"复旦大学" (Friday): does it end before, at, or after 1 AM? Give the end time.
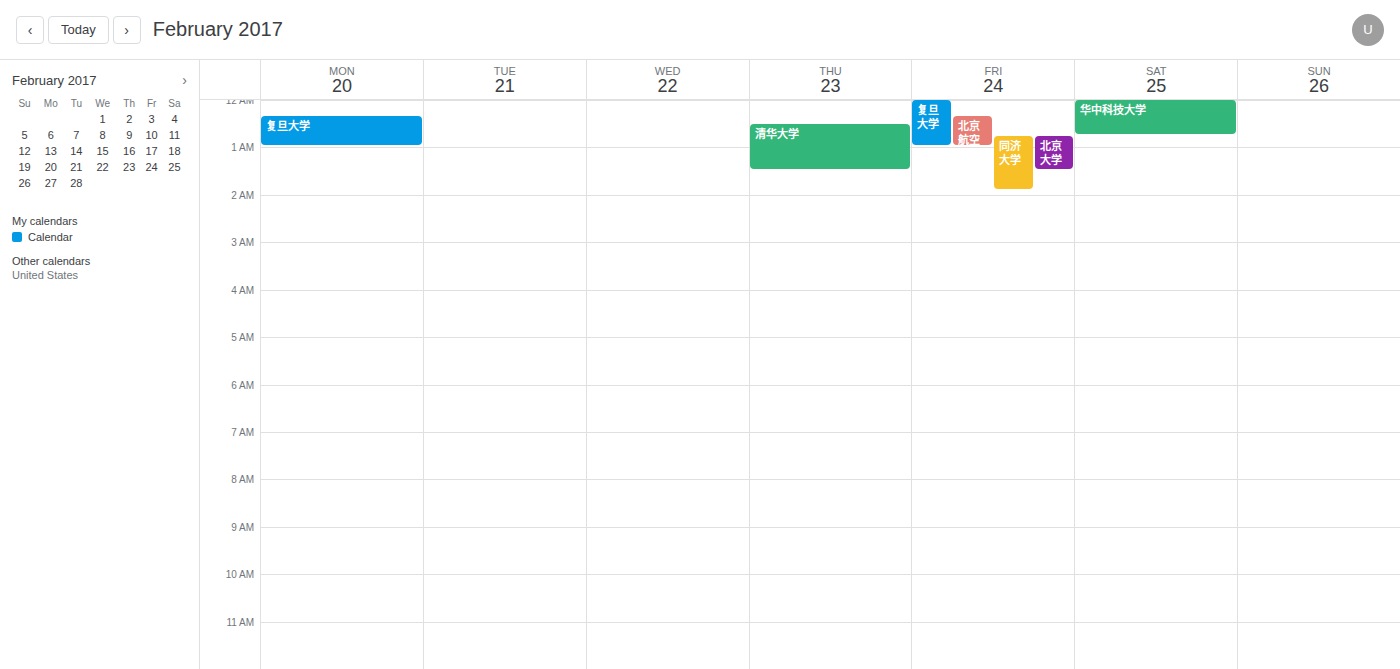
1:00 AM -- exactly at 1 AM, on the 1 AM line.